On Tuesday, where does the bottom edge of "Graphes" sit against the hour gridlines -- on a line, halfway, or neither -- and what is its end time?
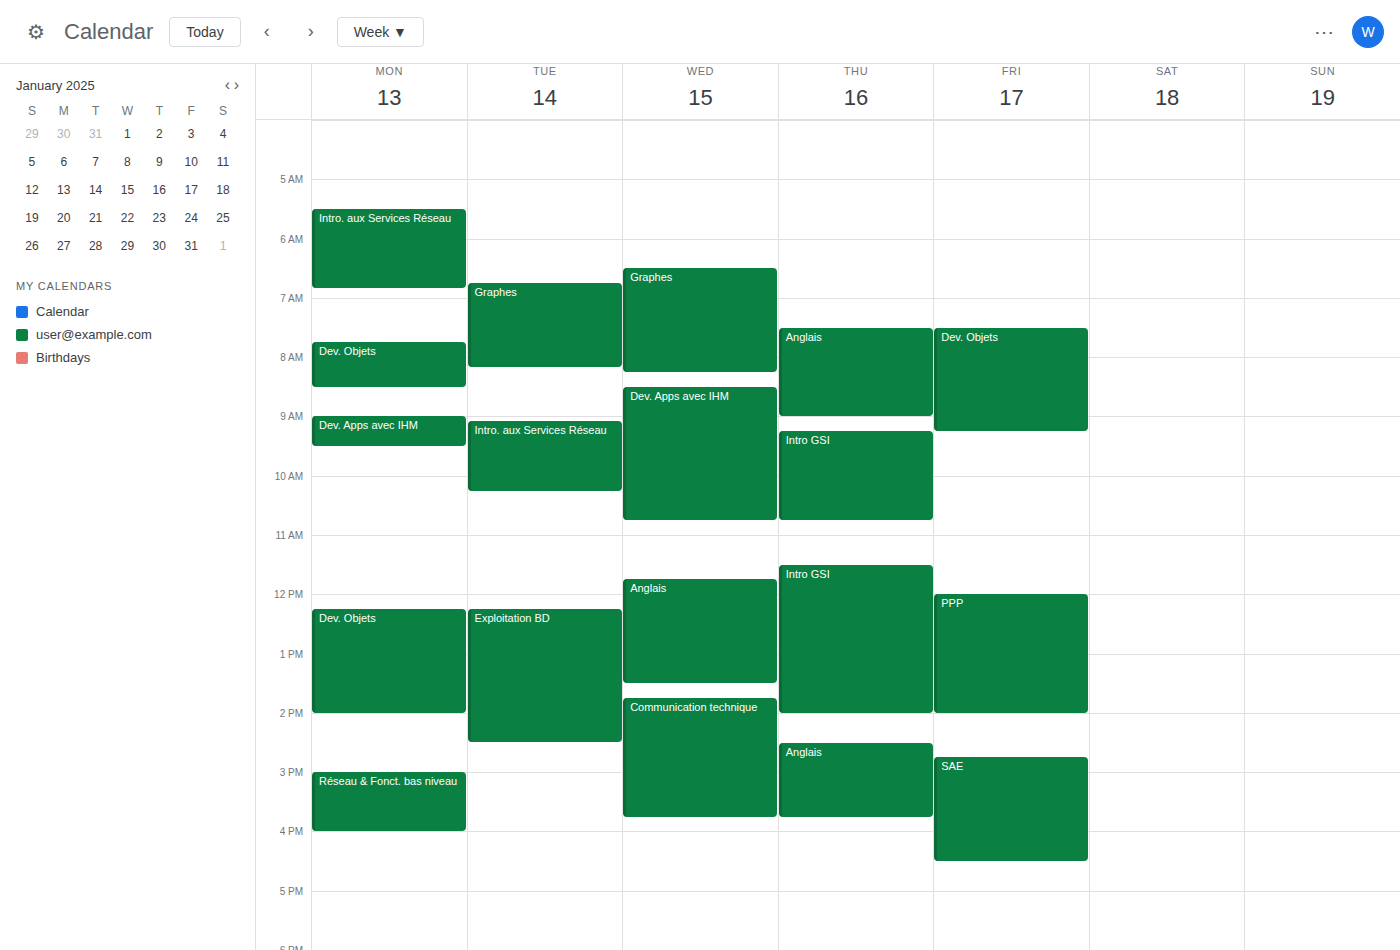
08:10 -- neither: 10 minutes below the 08:00 line and 50 minutes above the 09:00 line.